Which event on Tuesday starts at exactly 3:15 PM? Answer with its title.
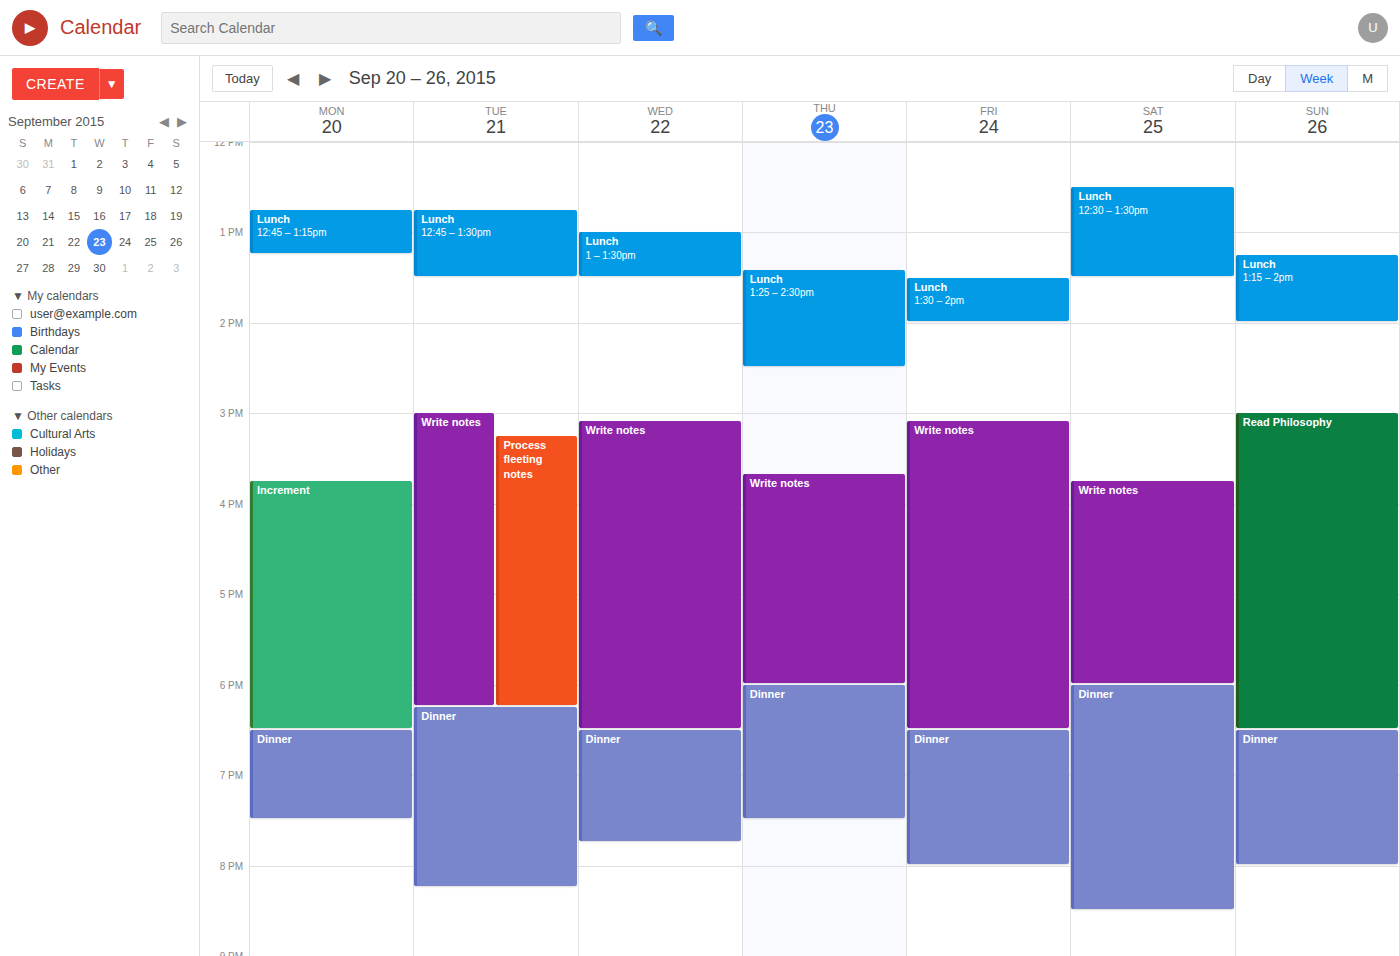
"Process fleeting notes"